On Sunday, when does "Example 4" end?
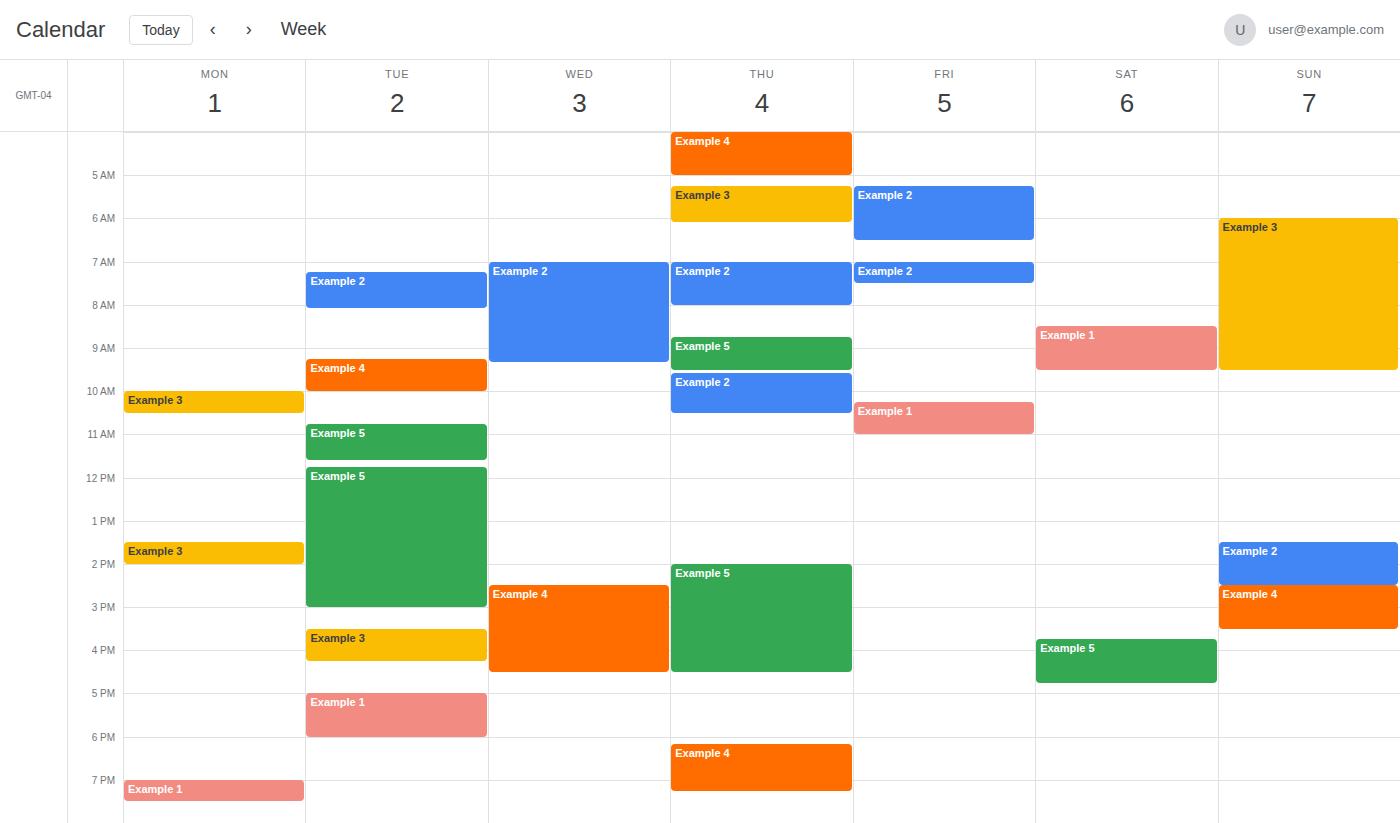
3:30 PM